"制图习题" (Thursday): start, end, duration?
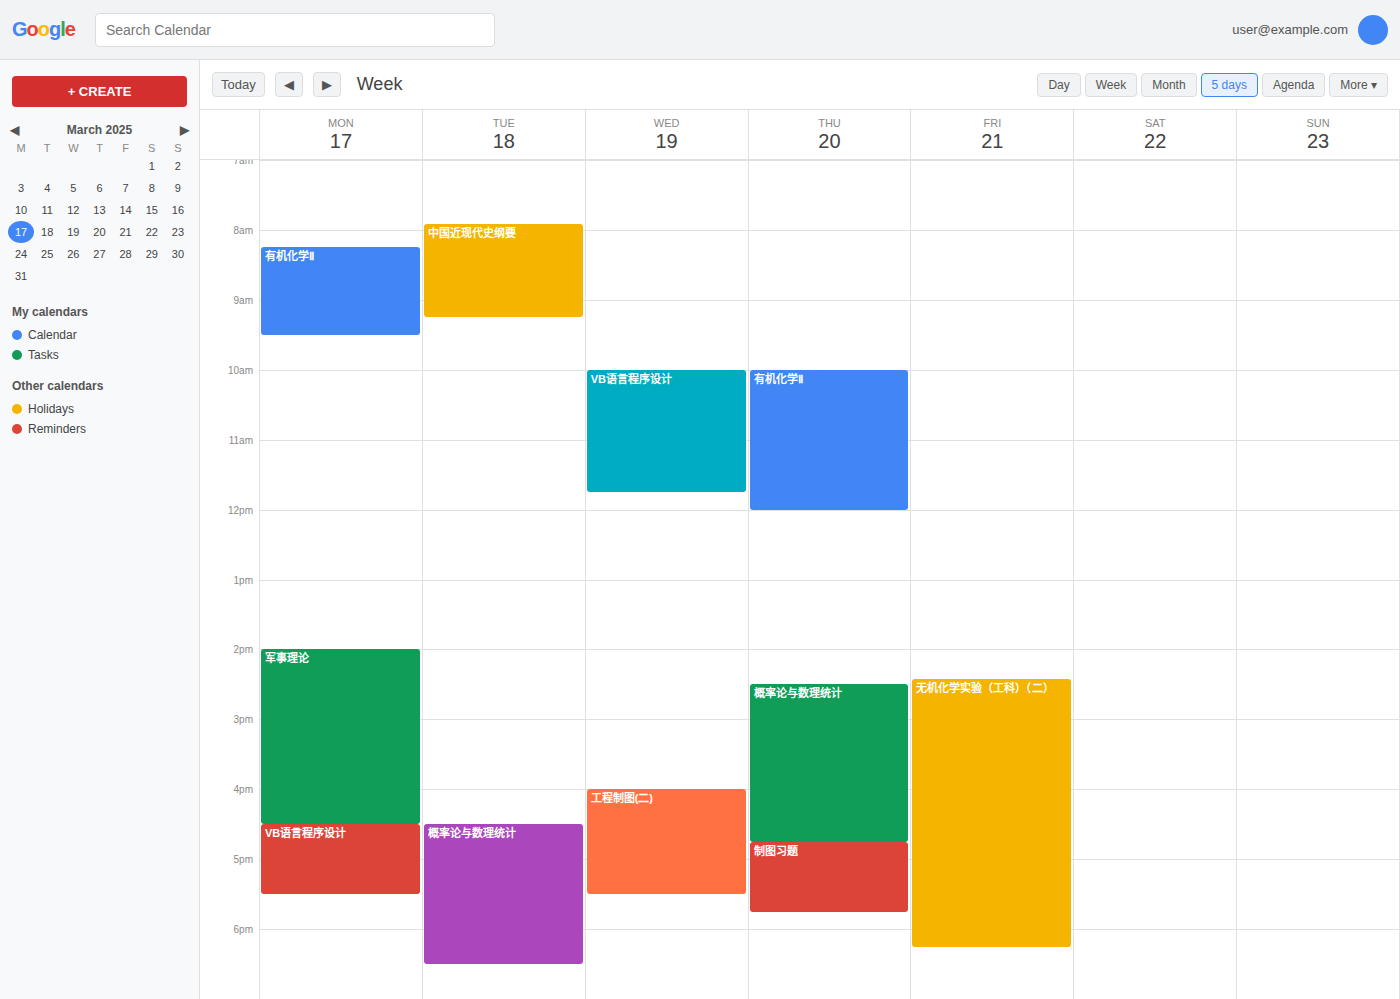
4:45 PM to 5:45 PM, 1 hour